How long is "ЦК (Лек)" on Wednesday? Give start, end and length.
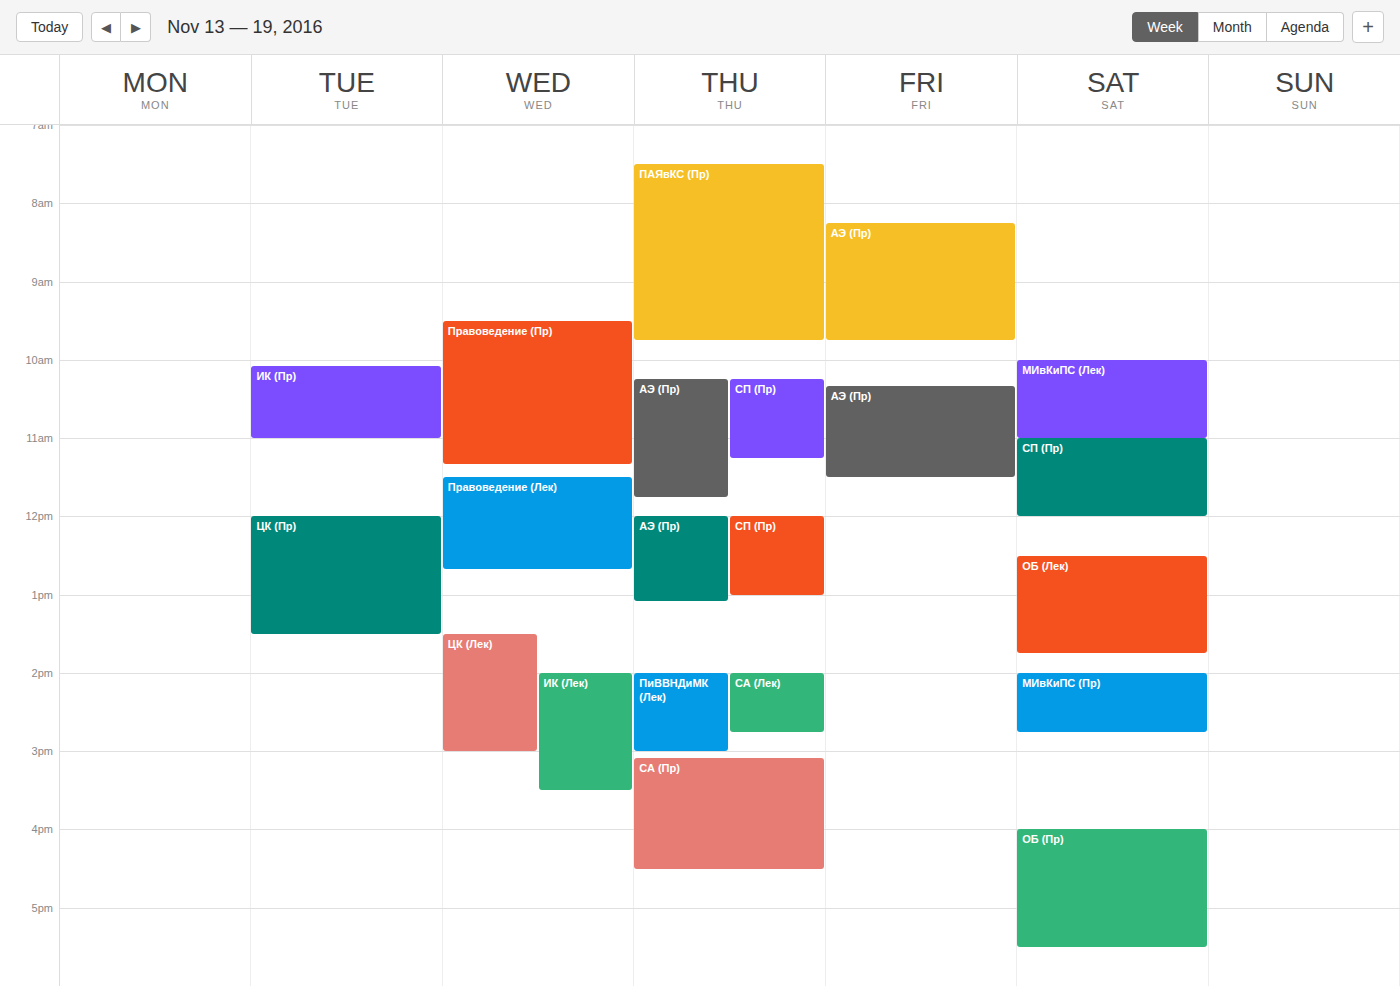
13:30 to 15:00, 1 hour 30 minutes